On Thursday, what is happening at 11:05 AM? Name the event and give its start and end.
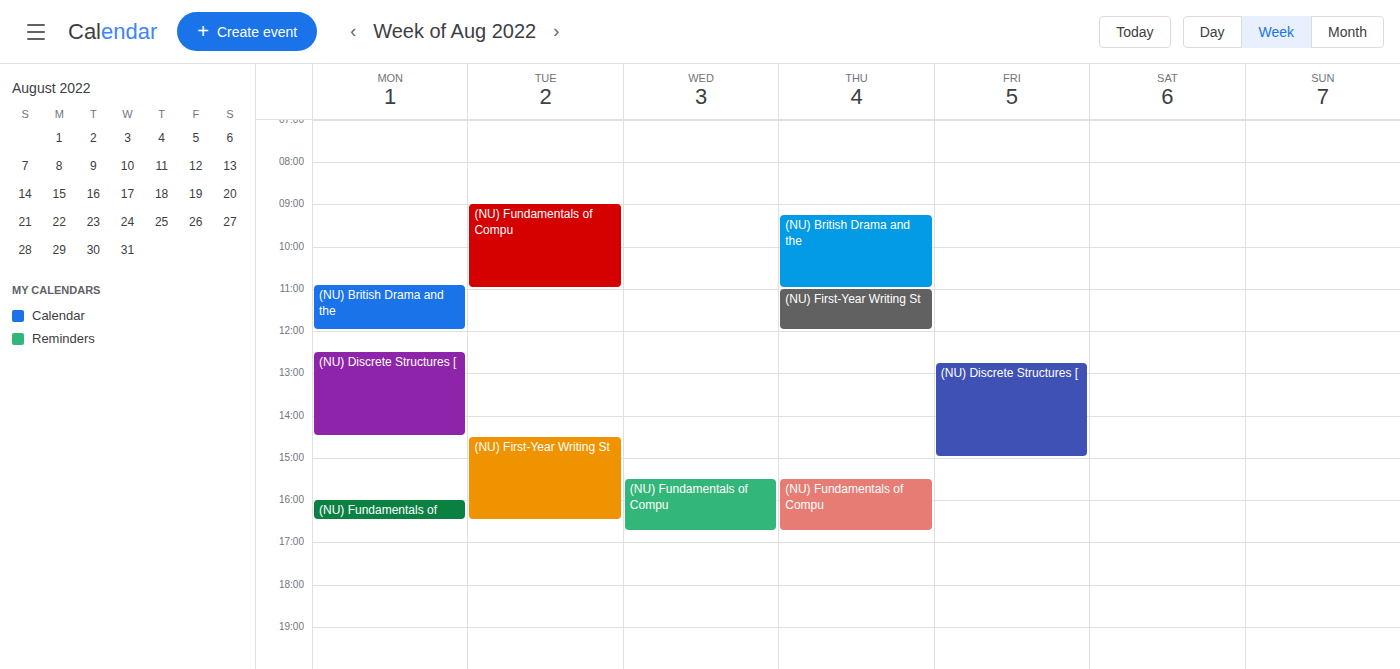
"(NU) First-Year Writing St", 11:00 AM to 12:00 PM